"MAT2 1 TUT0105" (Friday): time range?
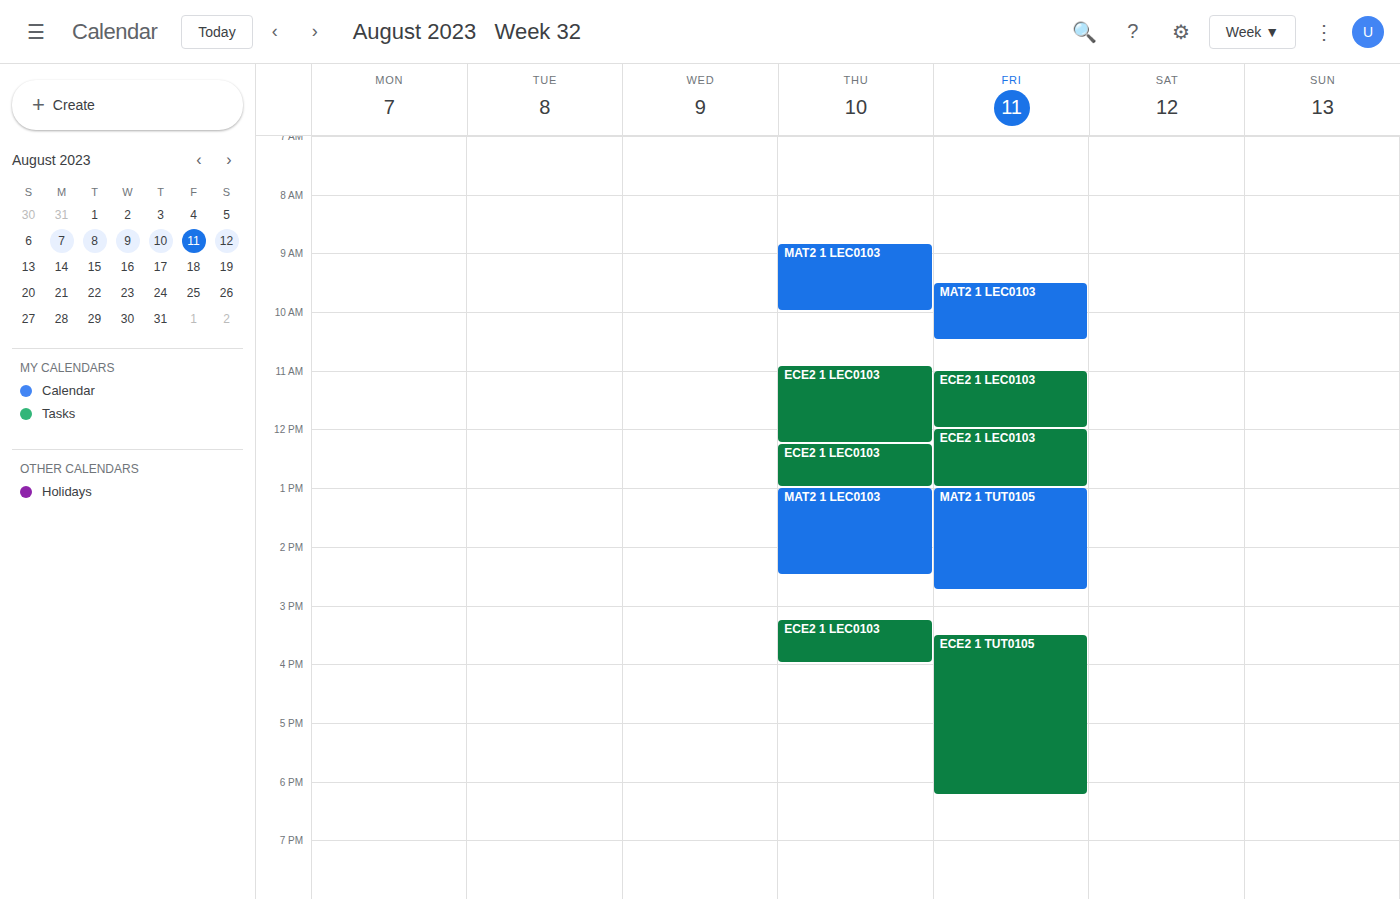
1:00 PM to 2:45 PM